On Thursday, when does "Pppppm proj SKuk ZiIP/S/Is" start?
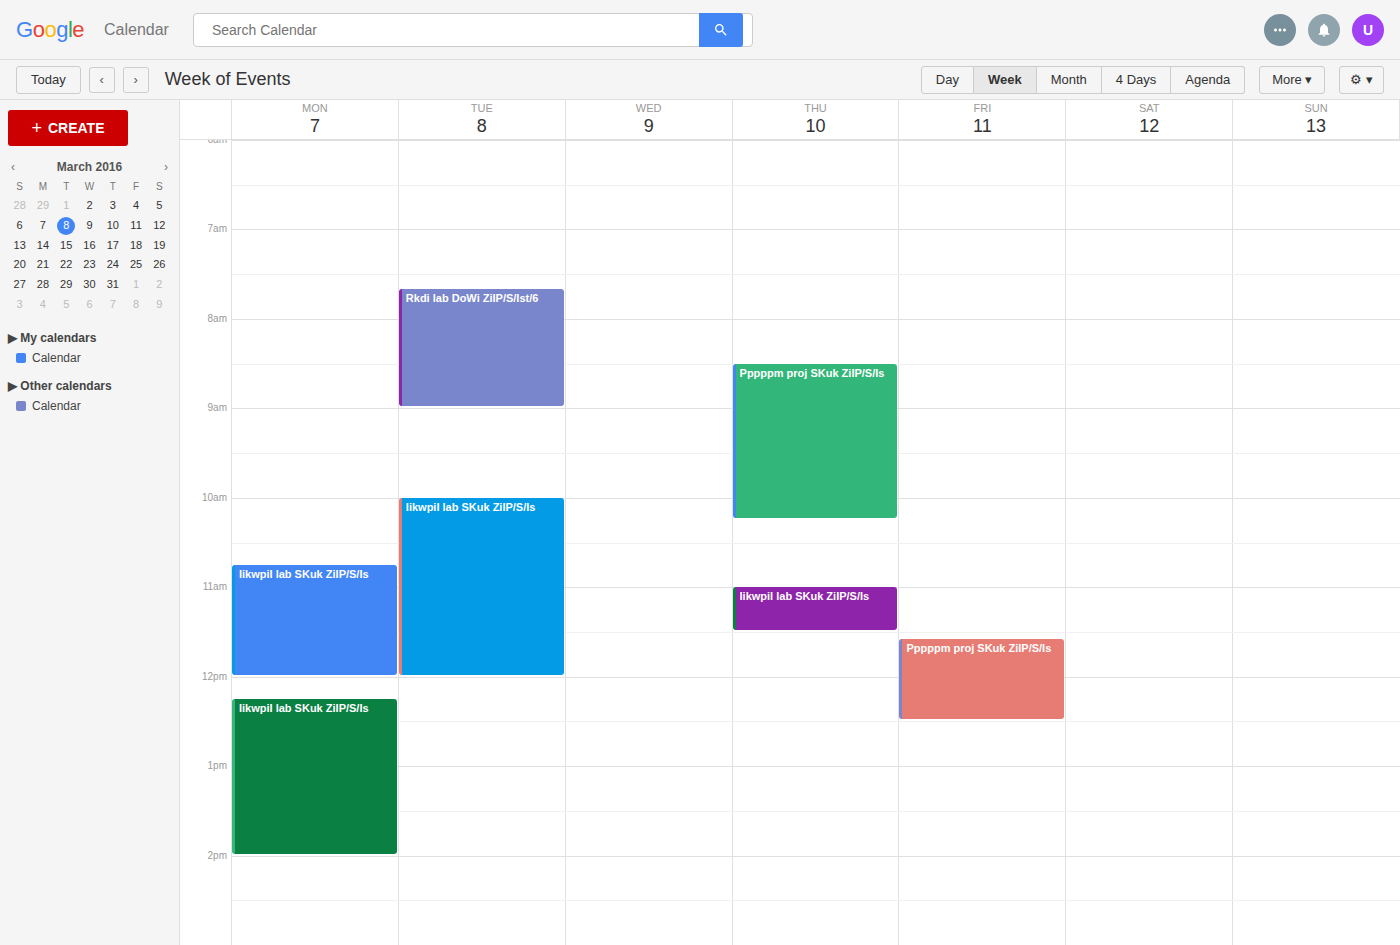
8:30 AM